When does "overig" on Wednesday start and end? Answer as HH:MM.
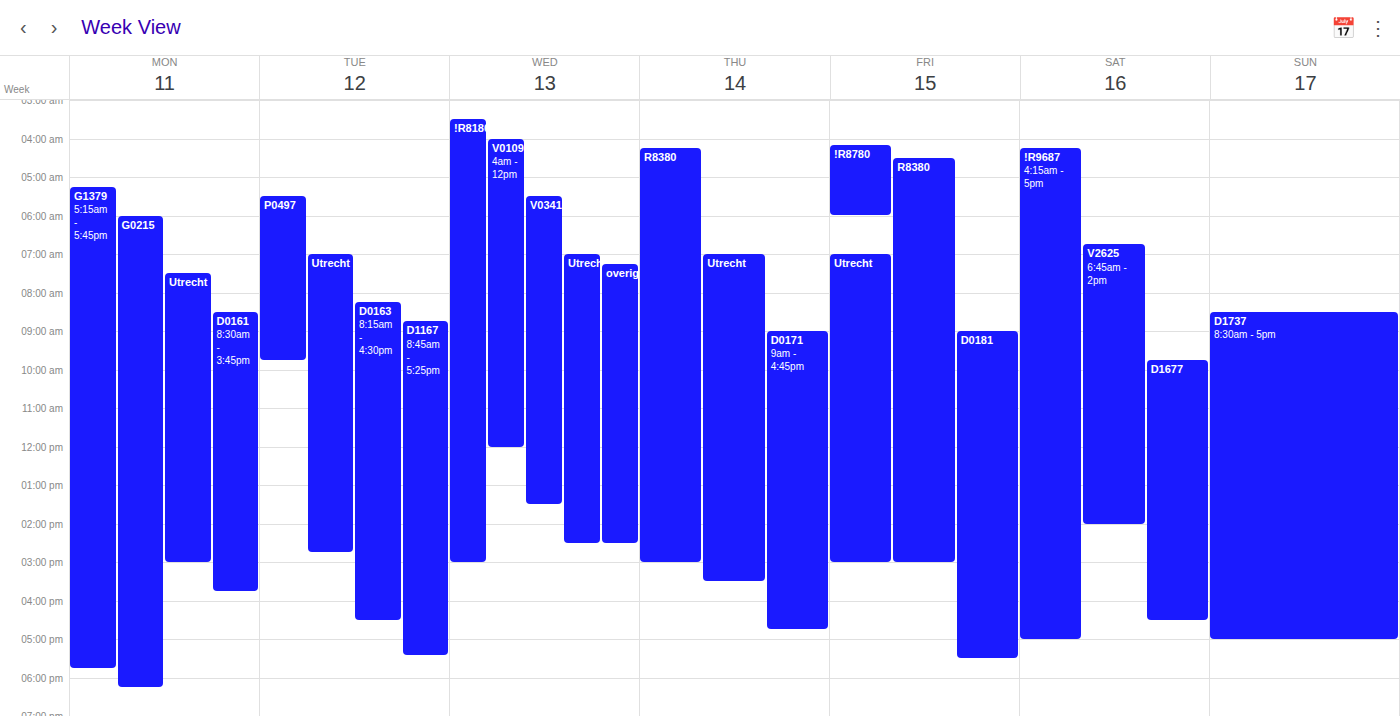
07:15 to 14:30